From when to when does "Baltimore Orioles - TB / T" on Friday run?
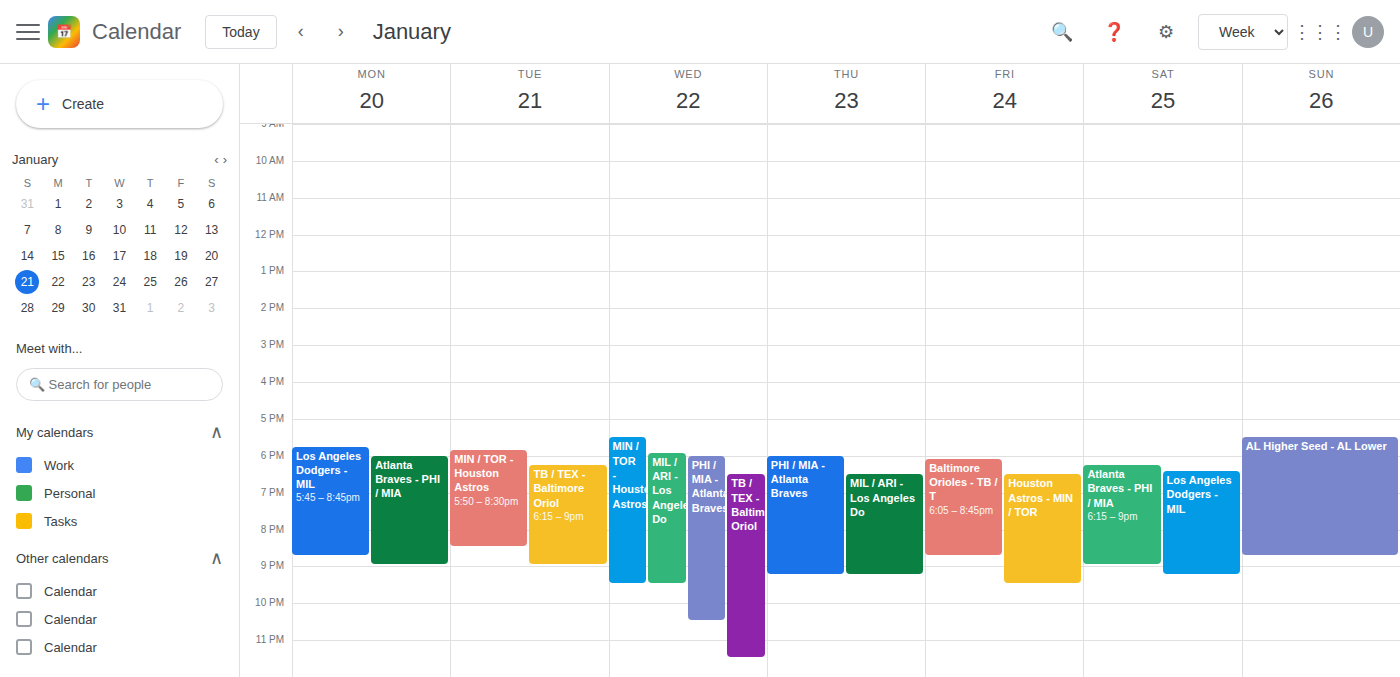
6:05 PM to 8:45 PM